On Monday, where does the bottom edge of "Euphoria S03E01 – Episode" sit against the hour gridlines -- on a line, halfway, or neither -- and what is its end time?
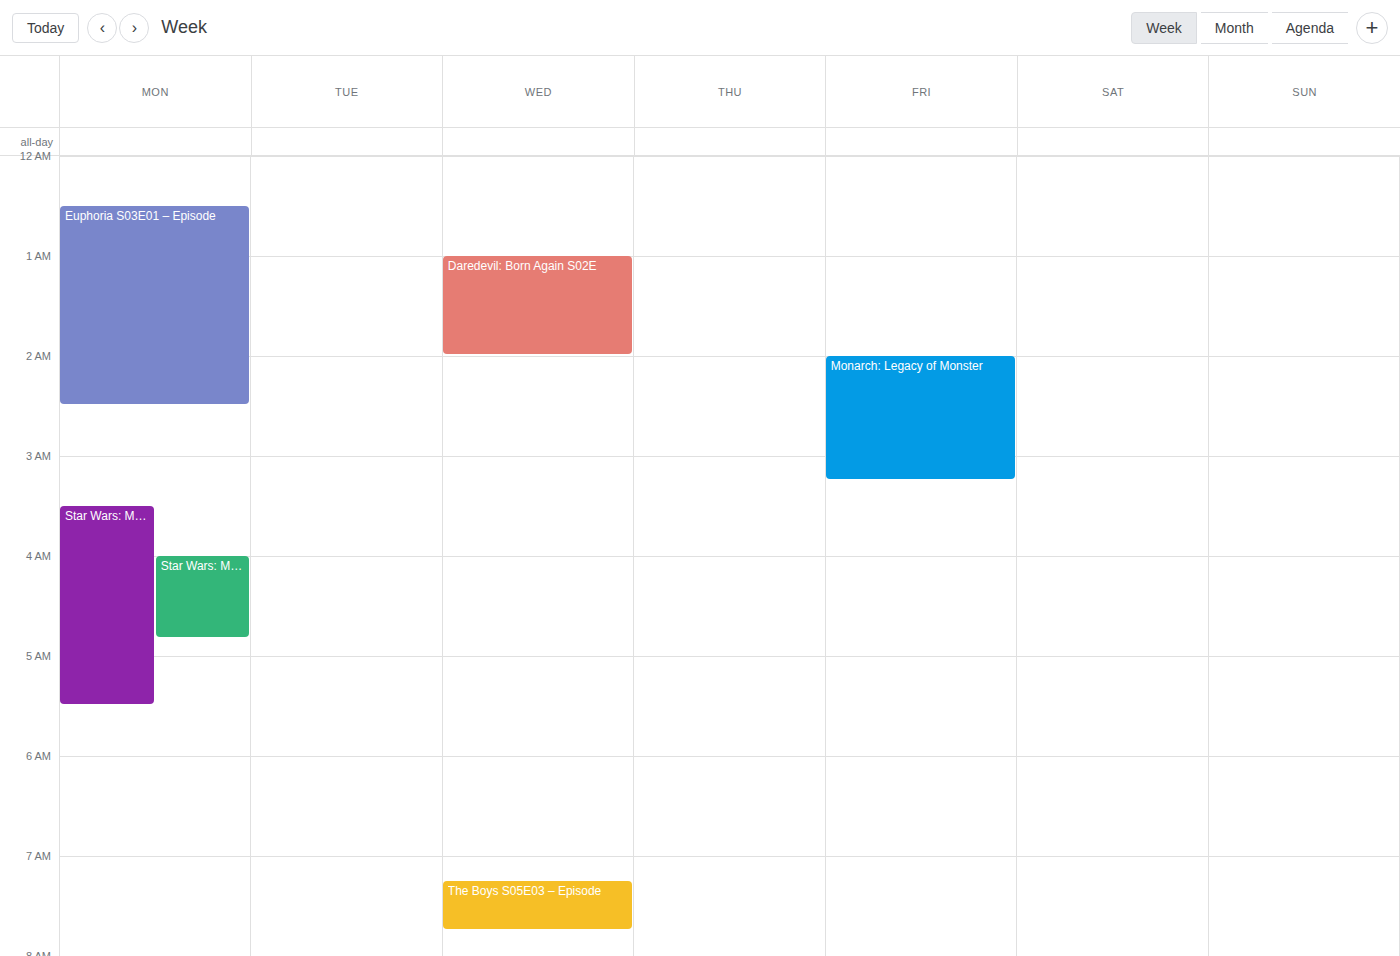
2:30 AM -- halfway between the 2 AM and 3 AM lines.